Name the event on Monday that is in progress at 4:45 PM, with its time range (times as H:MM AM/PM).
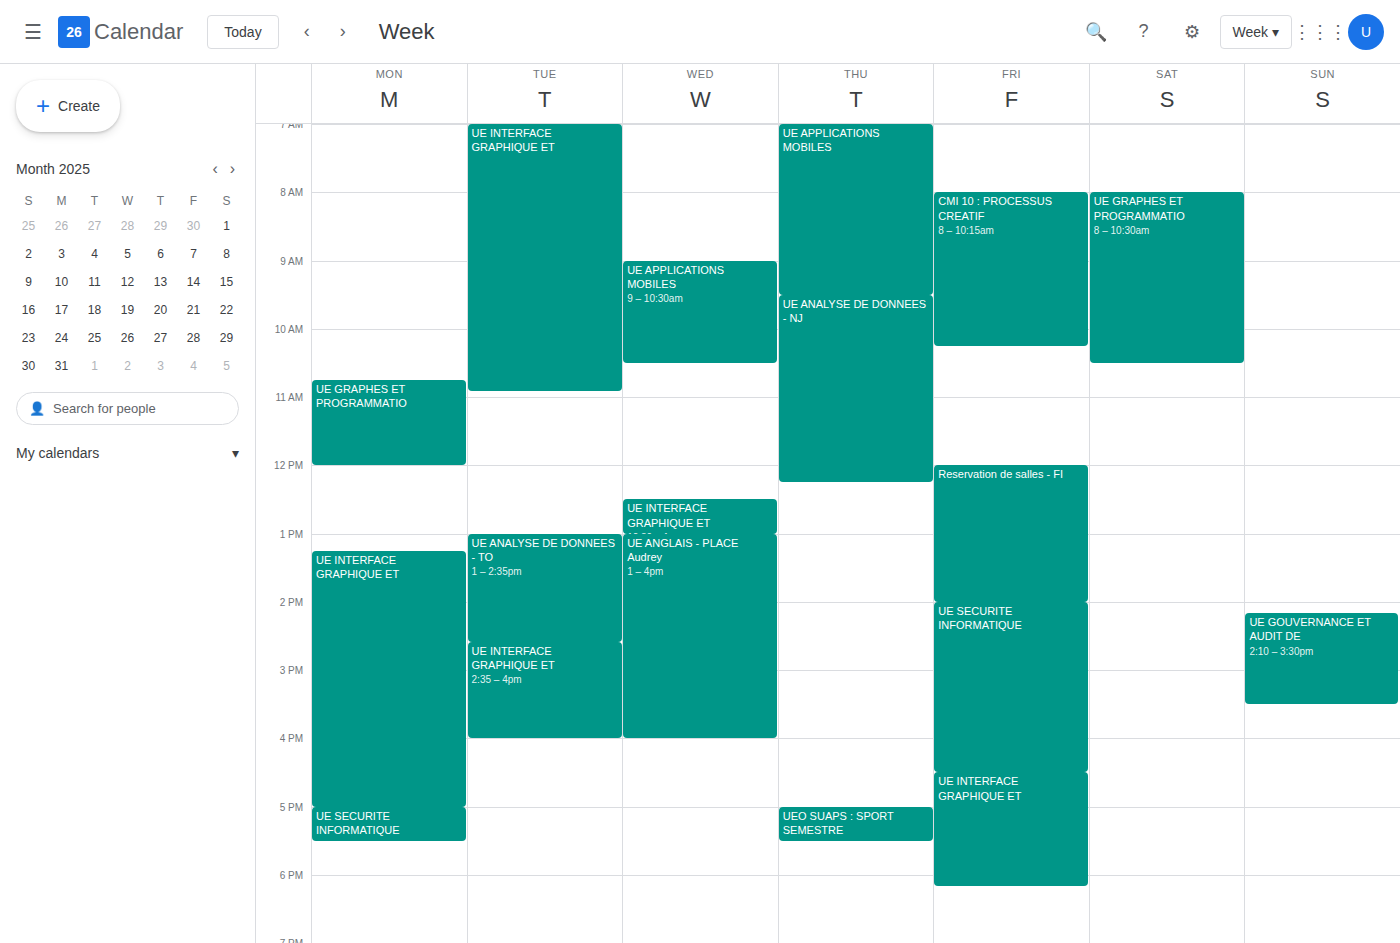
"UE INTERFACE GRAPHIQUE ET", 1:15 PM to 5:00 PM